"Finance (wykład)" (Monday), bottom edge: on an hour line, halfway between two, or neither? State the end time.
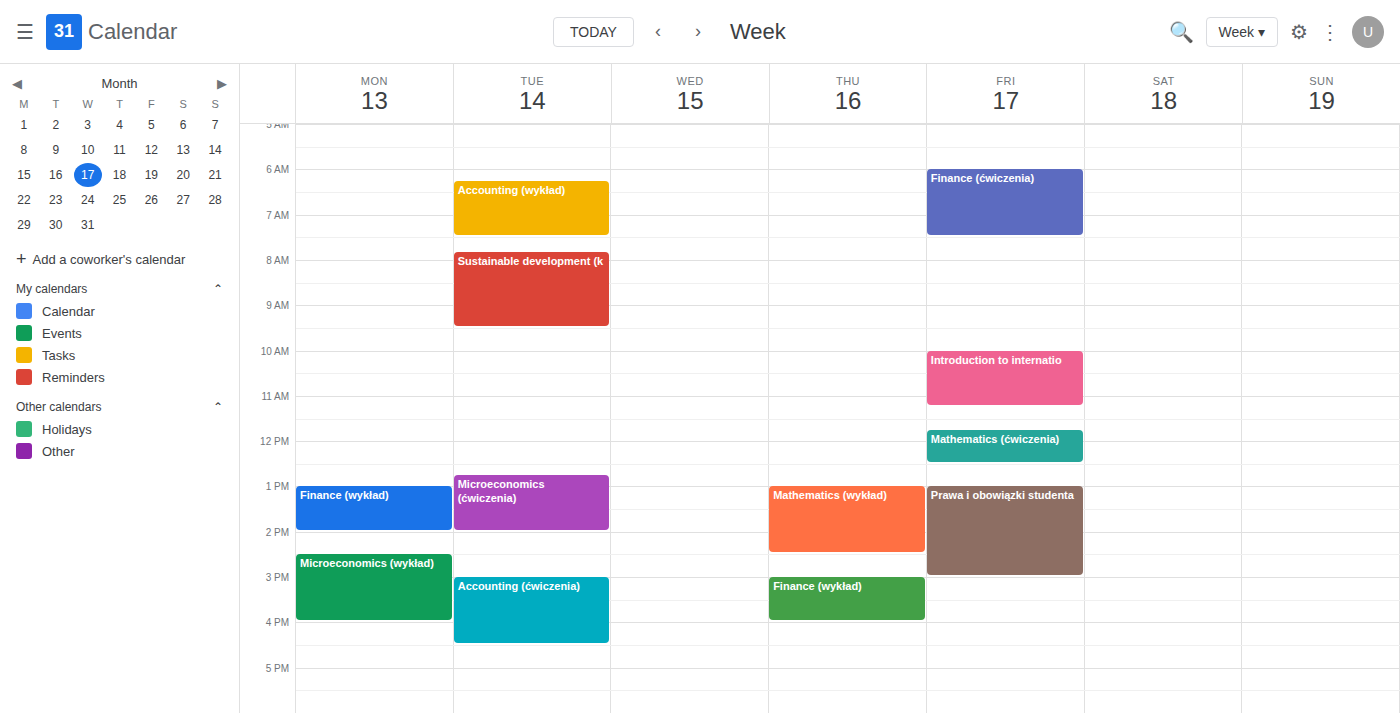
2:00 PM -- exactly on the 2 PM line.